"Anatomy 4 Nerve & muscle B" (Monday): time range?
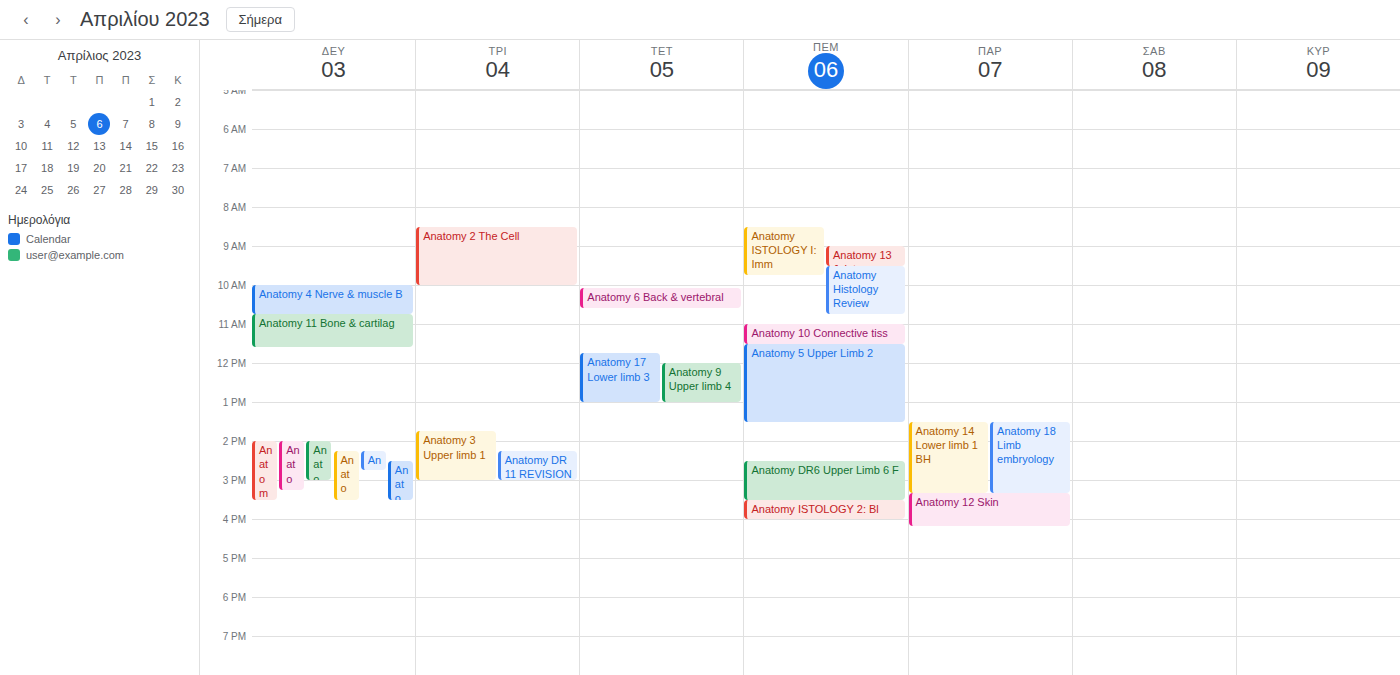
10:00 AM to 10:45 AM